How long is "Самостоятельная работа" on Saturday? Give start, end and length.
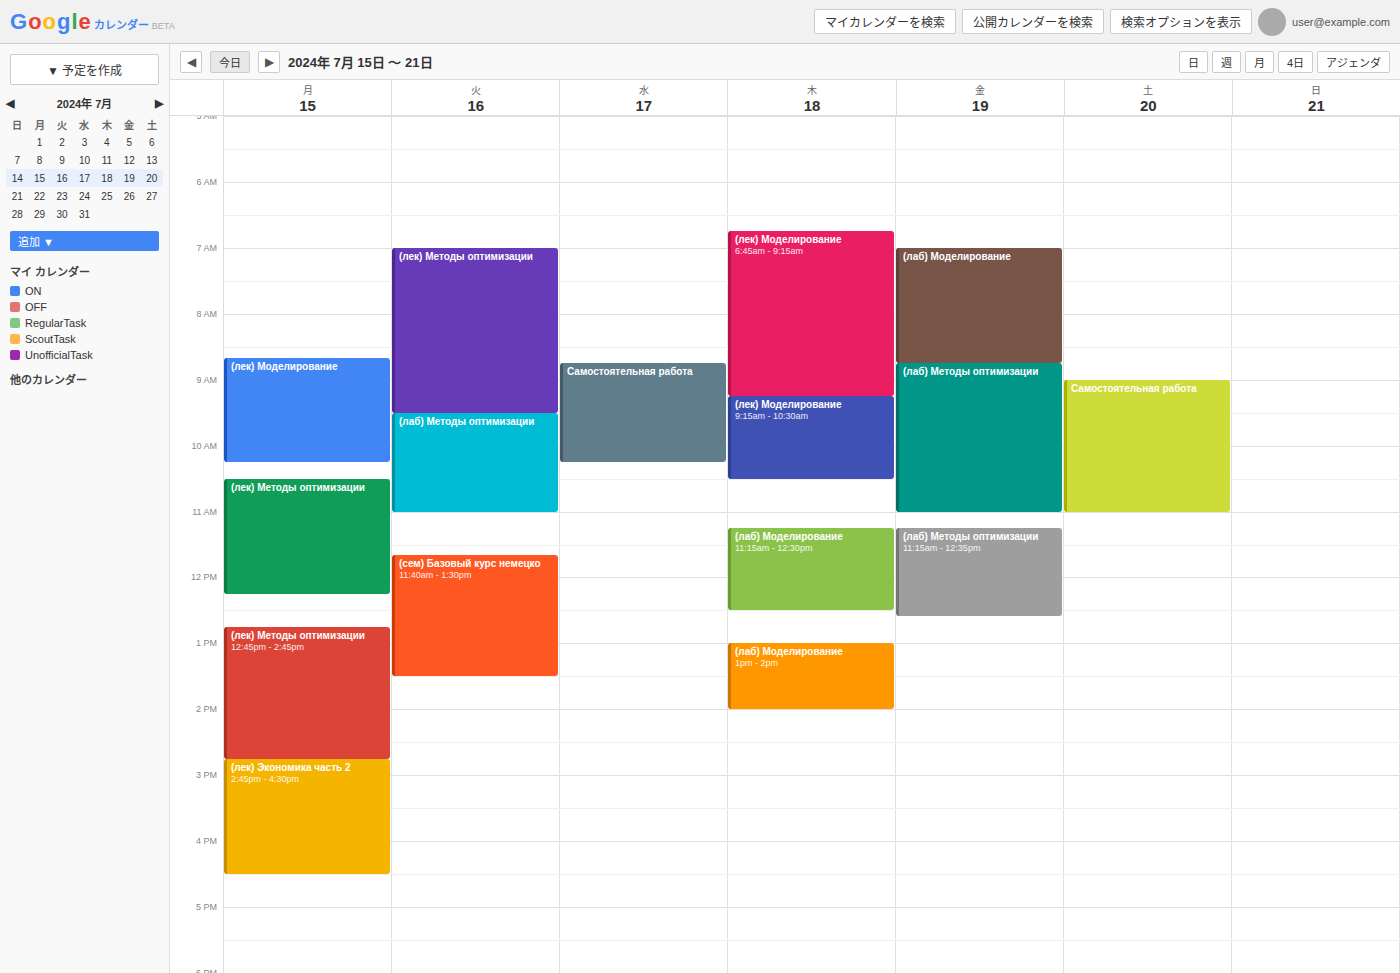
9:00 AM to 11:00 AM, 2 hours